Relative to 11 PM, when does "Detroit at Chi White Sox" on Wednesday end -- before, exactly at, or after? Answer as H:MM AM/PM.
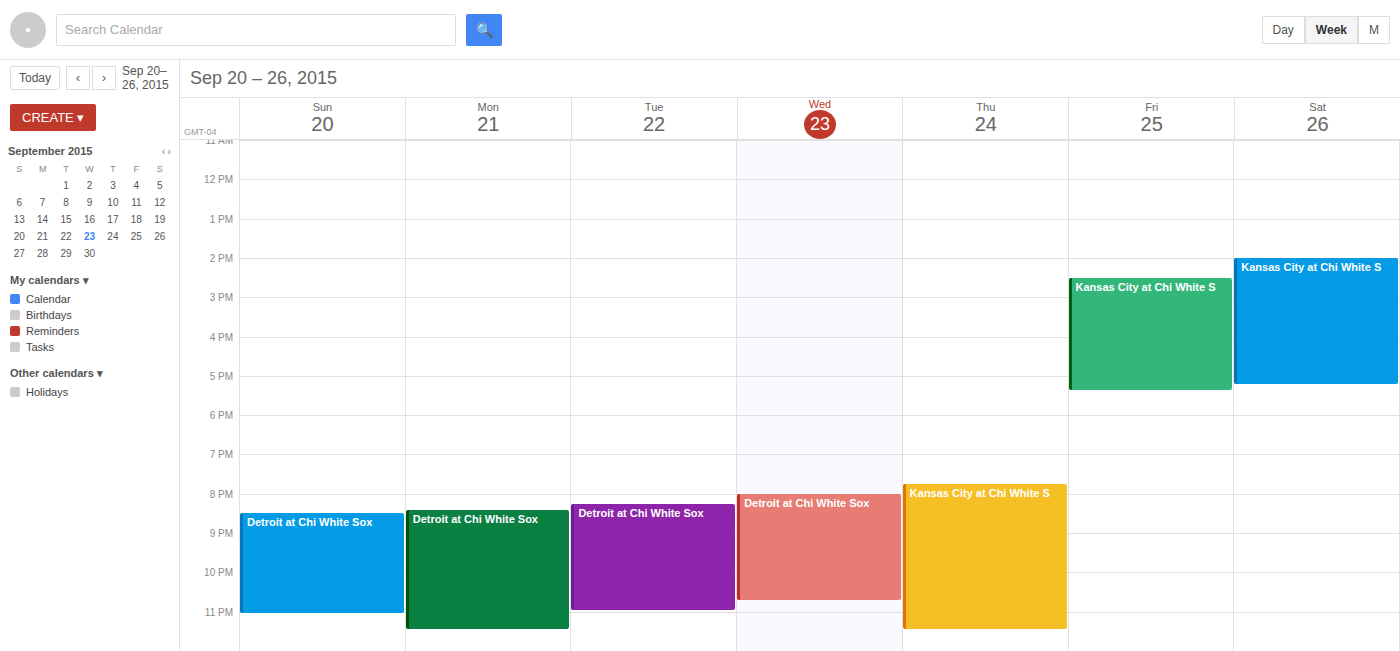
10:45 PM -- before 11 PM, 15 minutes above the 11 PM line.